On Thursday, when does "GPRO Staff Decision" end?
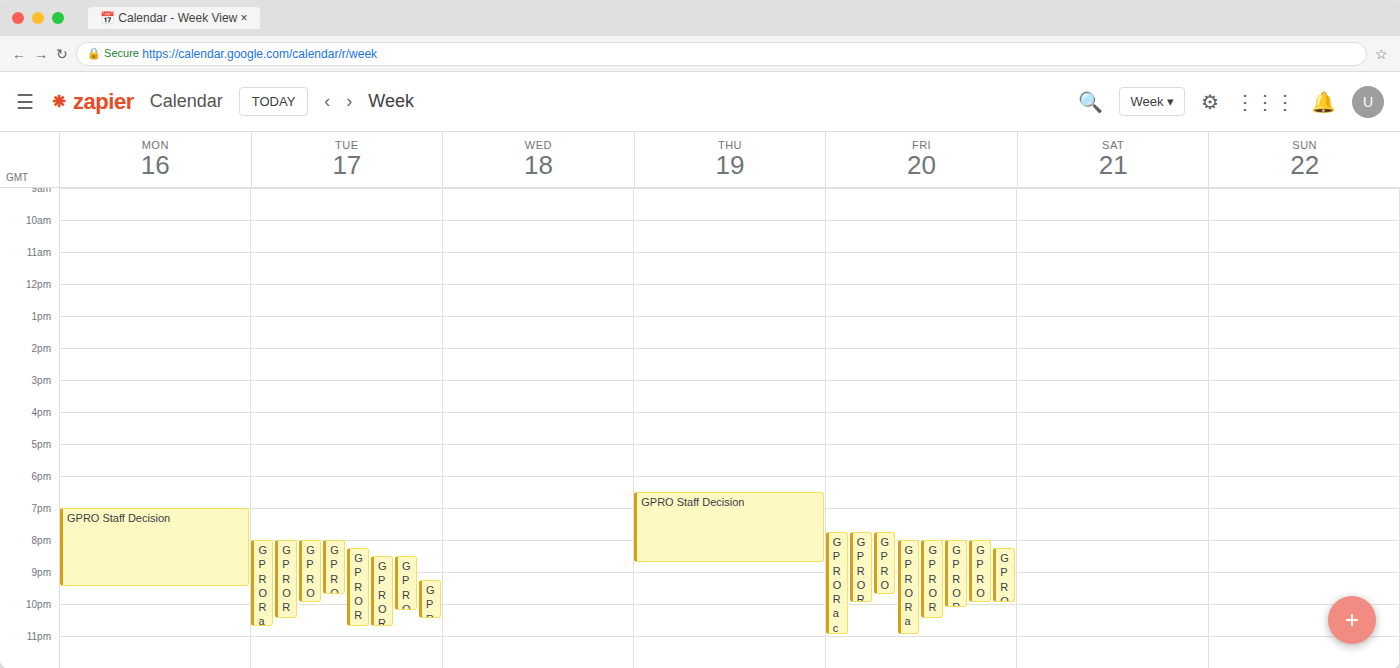
8:45 PM